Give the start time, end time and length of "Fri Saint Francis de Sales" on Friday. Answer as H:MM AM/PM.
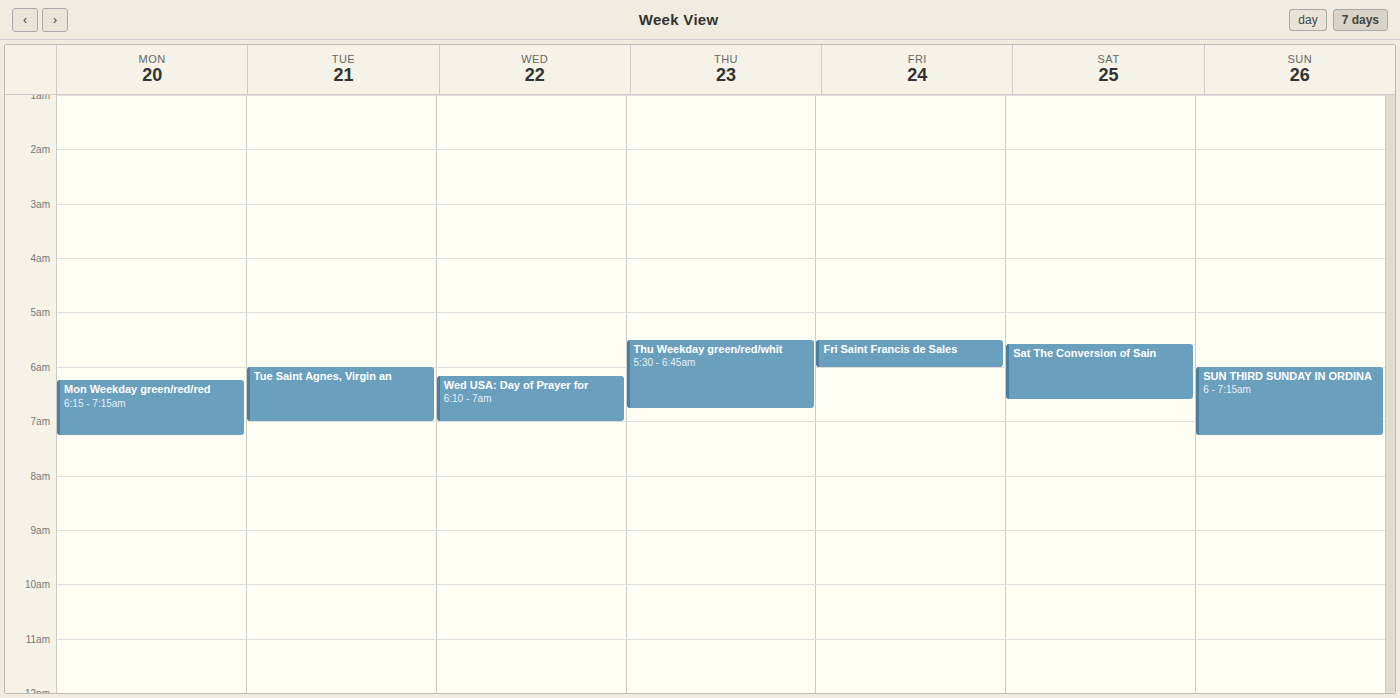
5:30 AM to 6:00 AM, 30 minutes